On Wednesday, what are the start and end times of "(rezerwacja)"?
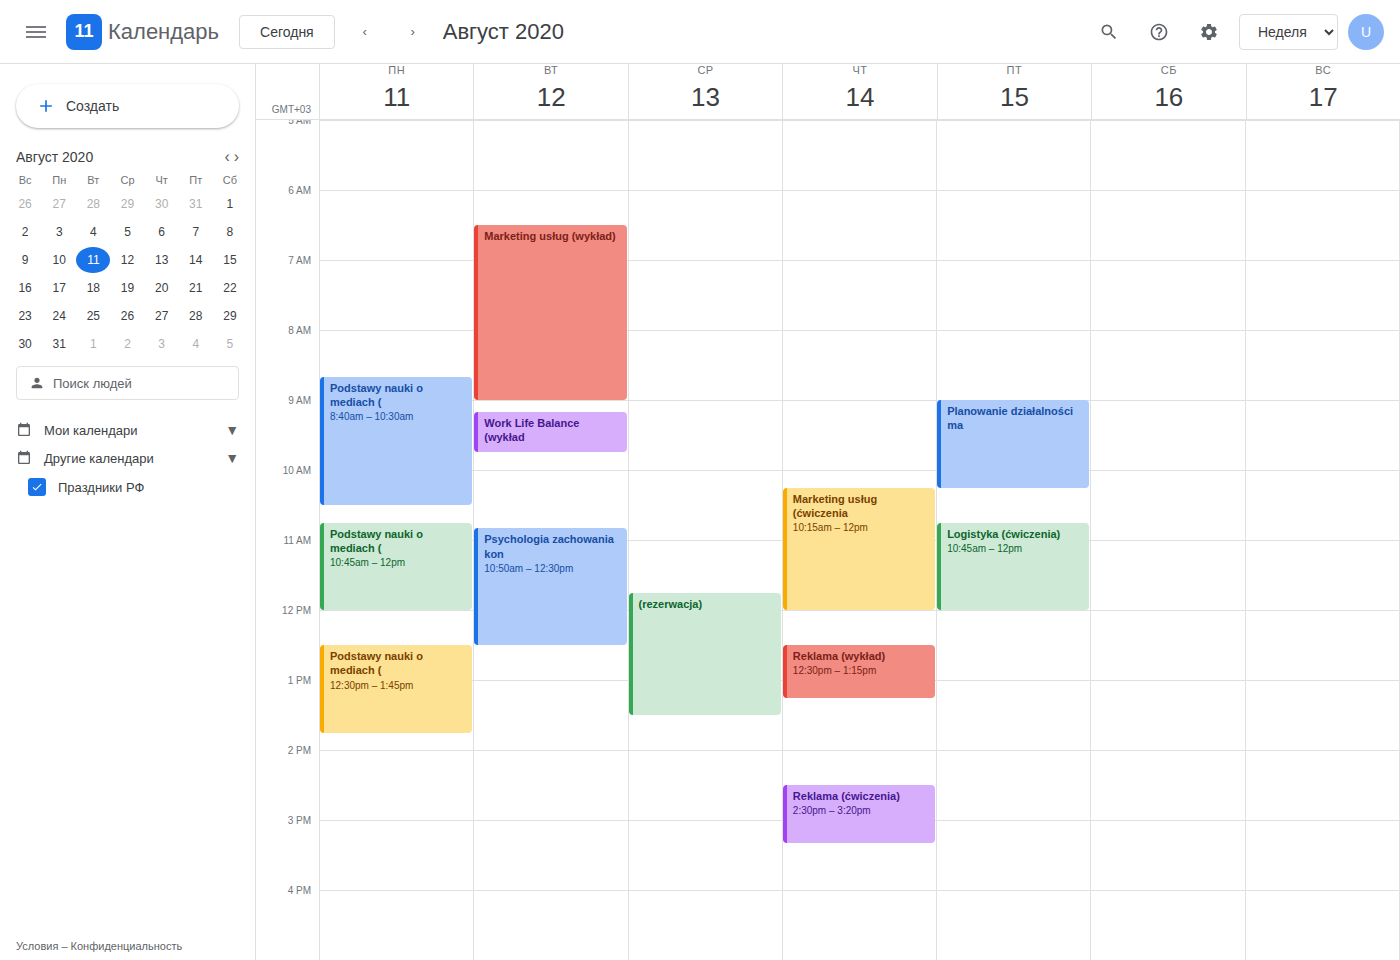
11:45 AM to 1:30 PM